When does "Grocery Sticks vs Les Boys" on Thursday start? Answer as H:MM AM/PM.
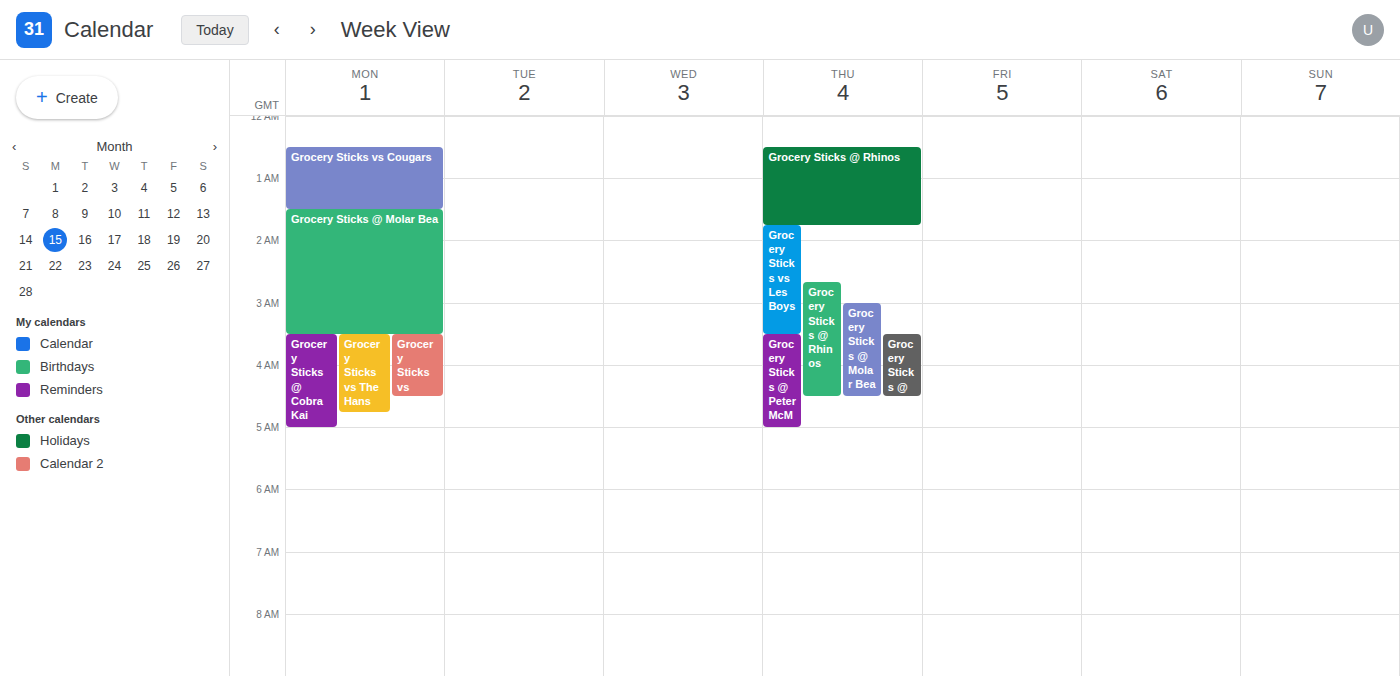
1:45 AM